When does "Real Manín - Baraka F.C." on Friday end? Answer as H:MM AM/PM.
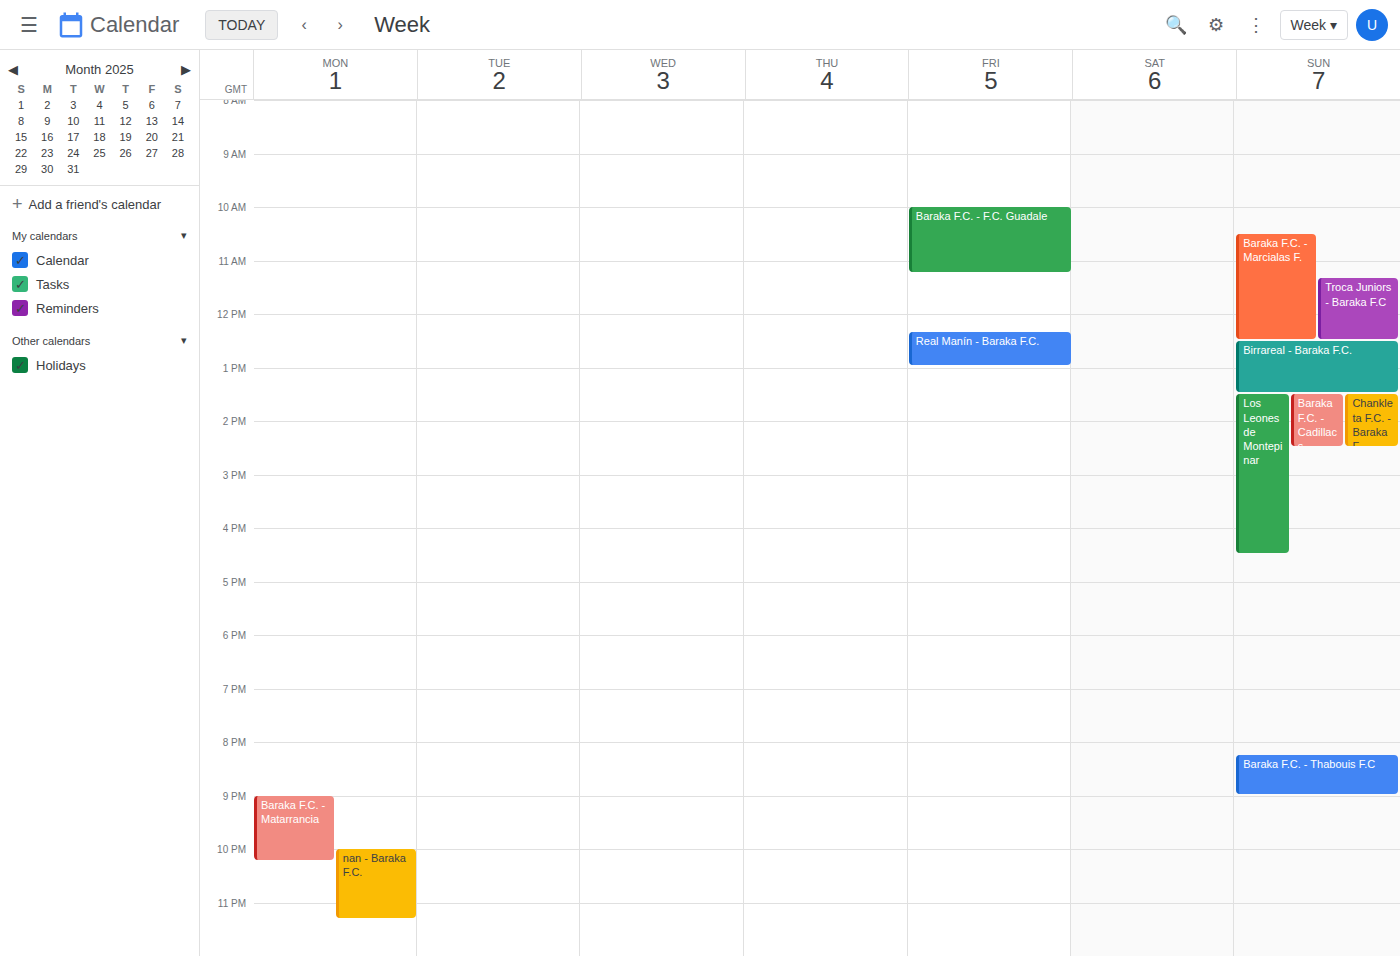
1:00 PM